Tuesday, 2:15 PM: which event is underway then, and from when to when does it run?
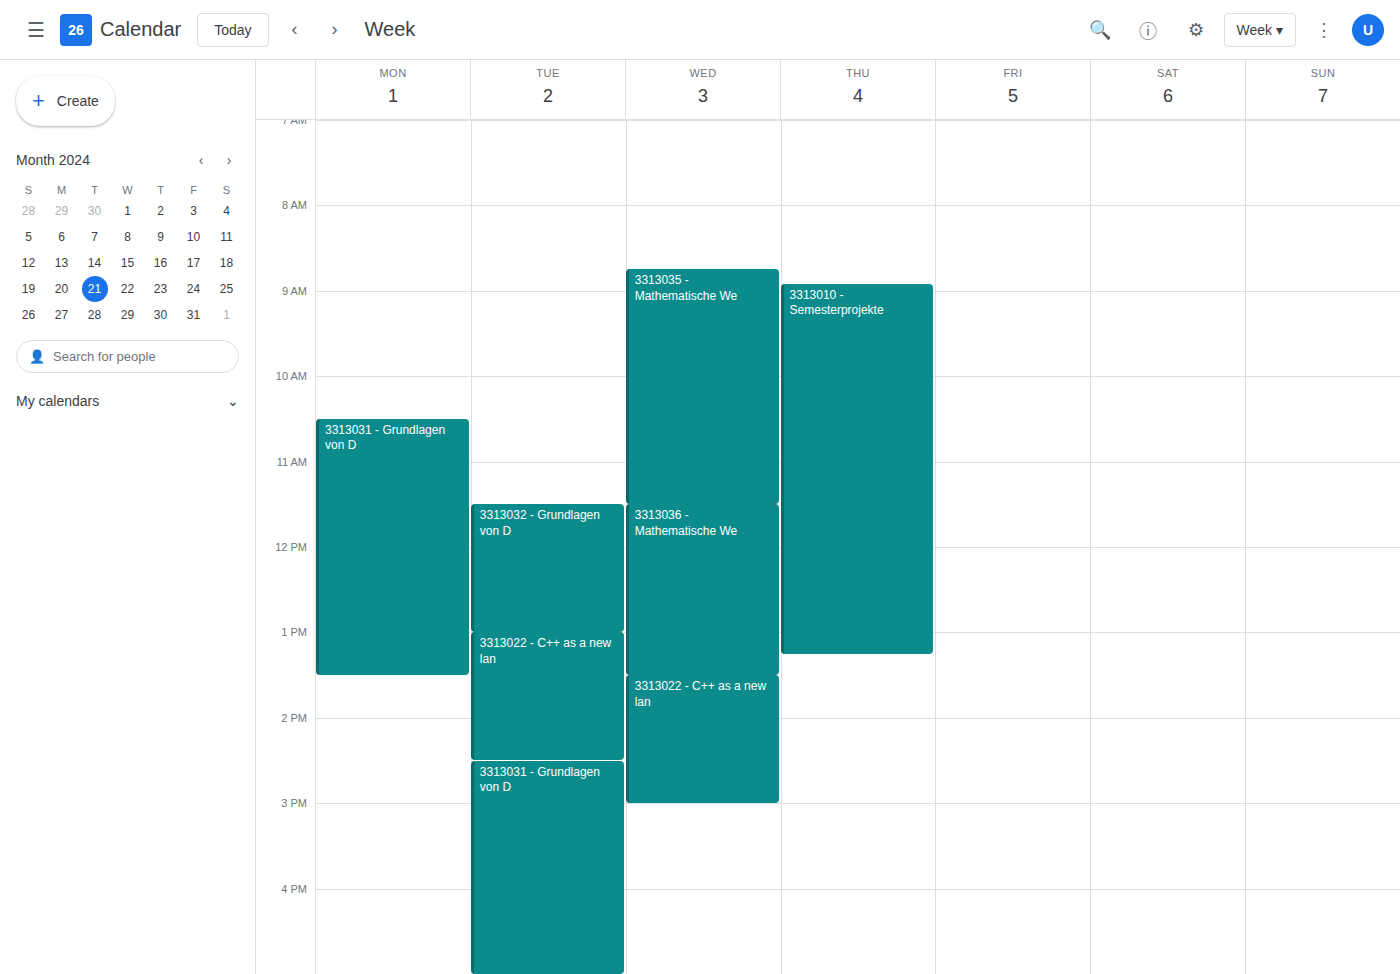
"3313022 - C++ as a new lan", 1:00 PM to 2:30 PM